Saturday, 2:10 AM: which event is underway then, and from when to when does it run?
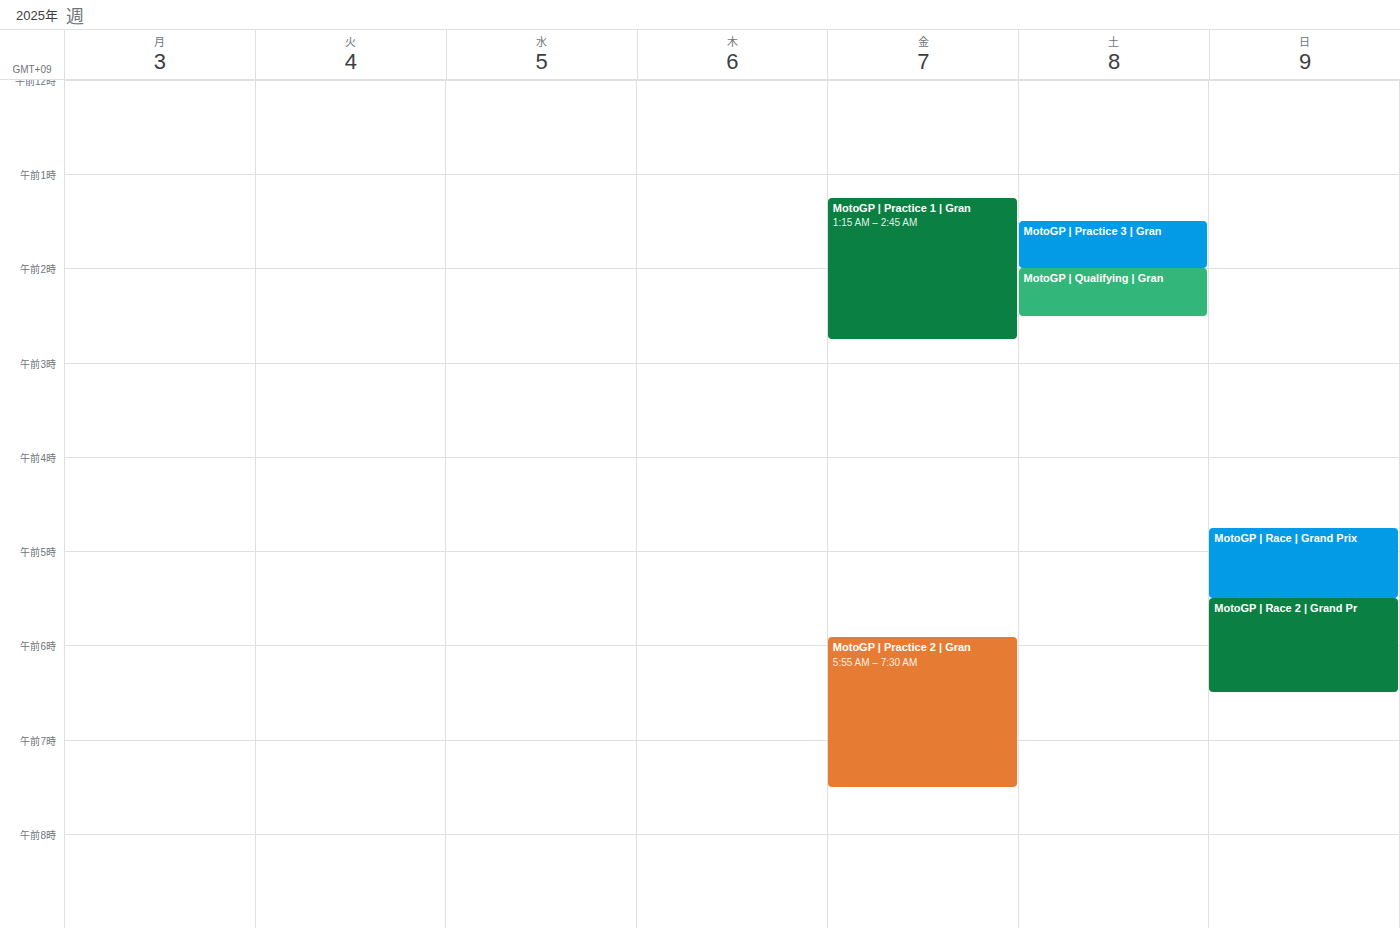
"MotoGP | Qualifying | Gran", 2:00 AM to 2:30 AM